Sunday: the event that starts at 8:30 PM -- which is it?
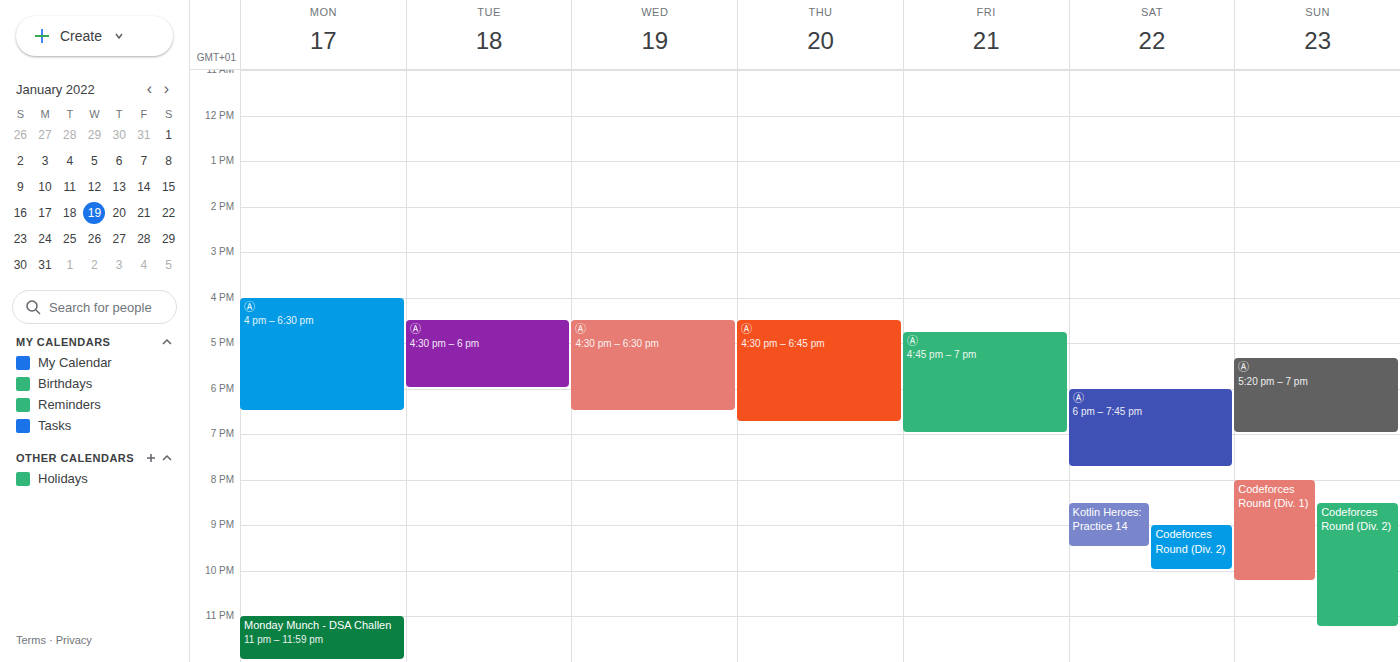
"Codeforces Round (Div. 2)"